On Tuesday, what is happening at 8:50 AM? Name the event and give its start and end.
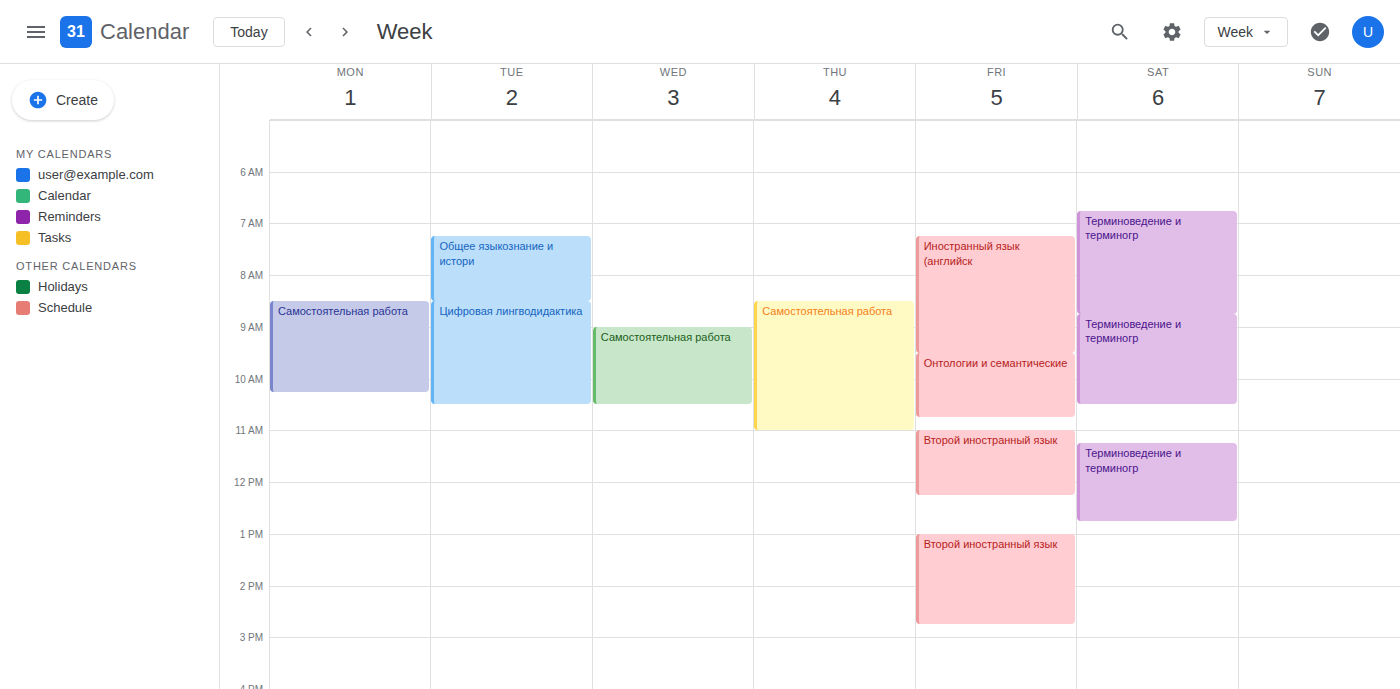
"Цифровая лингводидактика", 8:30 AM to 10:30 AM